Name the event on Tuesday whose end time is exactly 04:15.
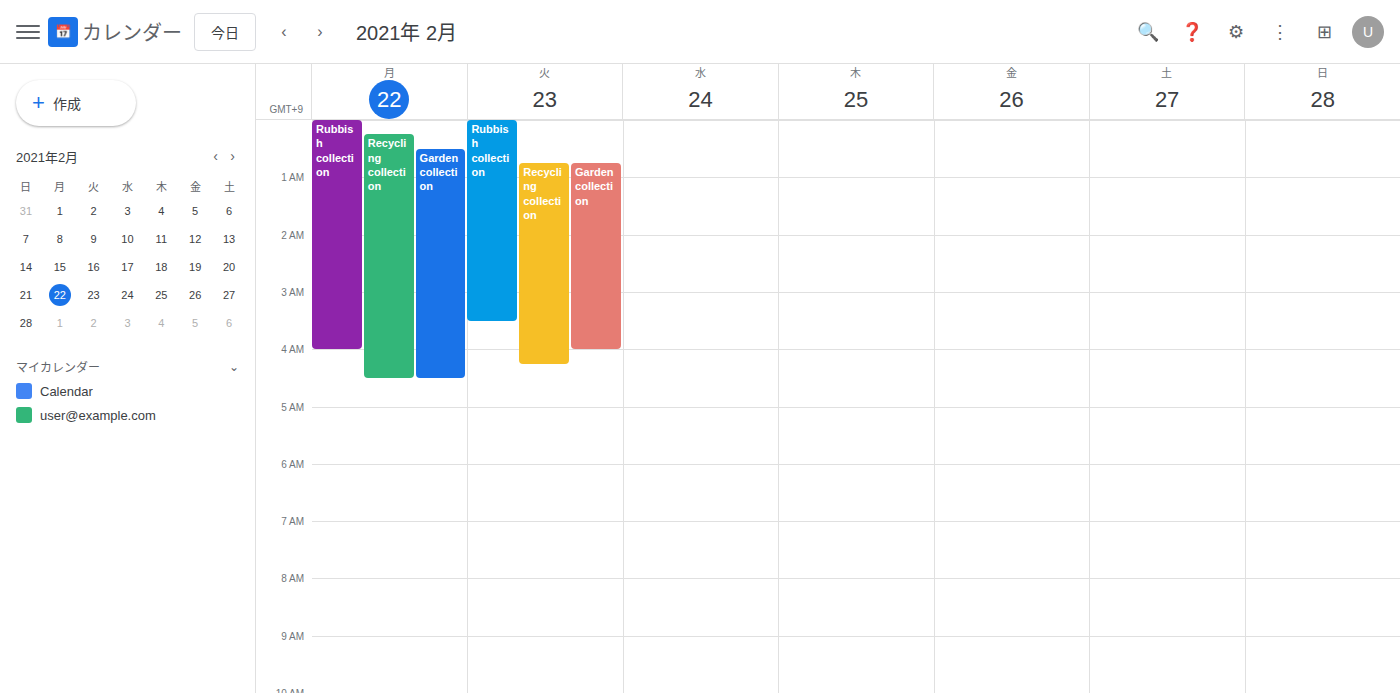
"Recycling collection"